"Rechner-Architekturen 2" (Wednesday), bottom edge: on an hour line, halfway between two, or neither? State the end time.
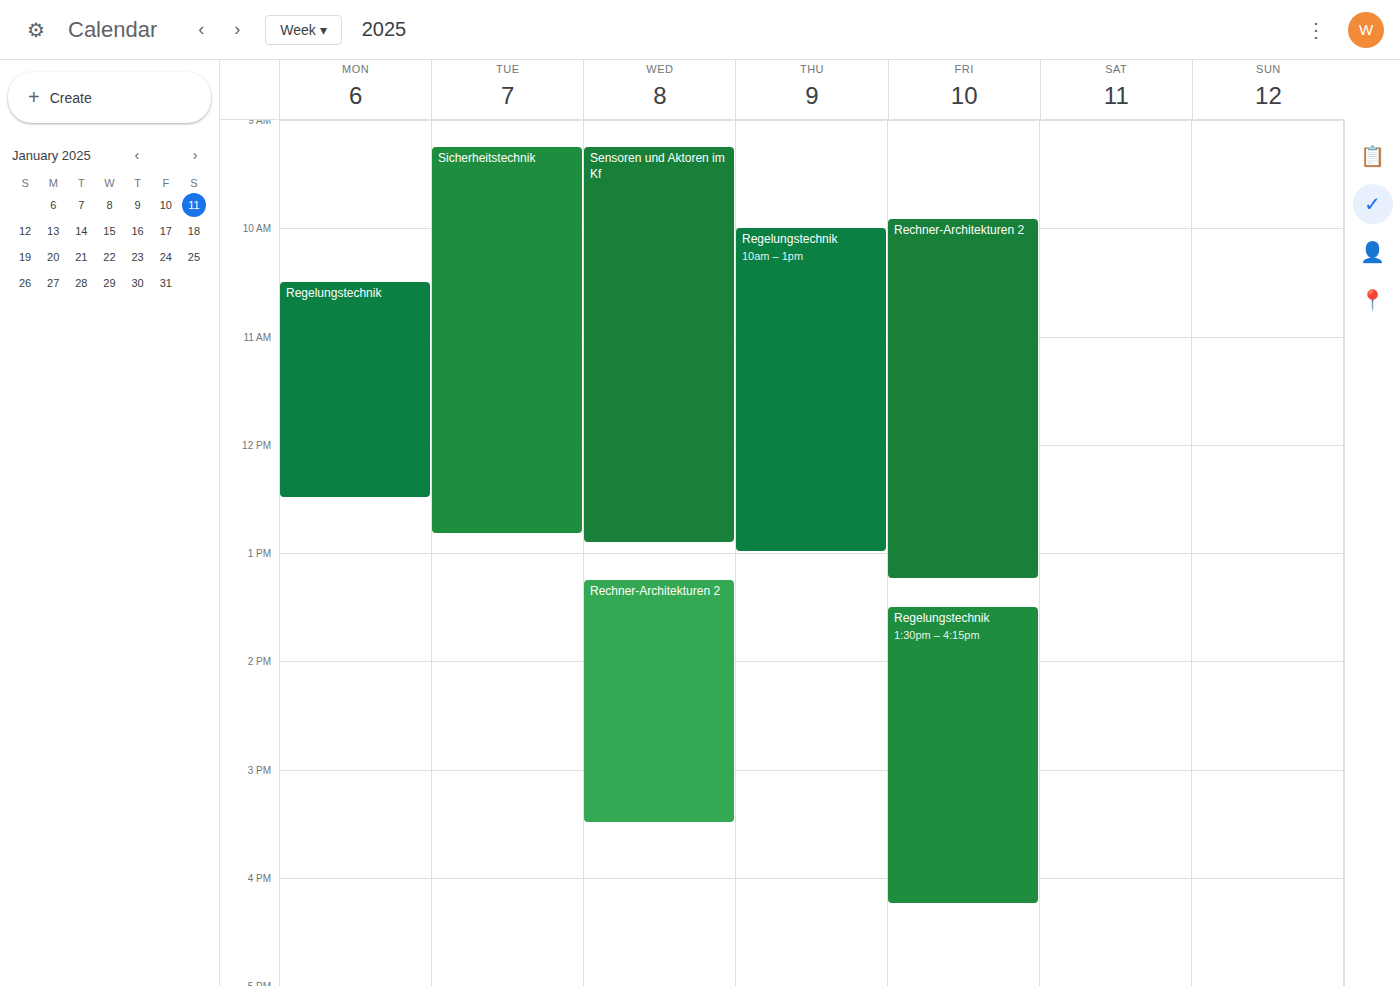
3:30 PM -- halfway between the 3 PM and 4 PM lines.